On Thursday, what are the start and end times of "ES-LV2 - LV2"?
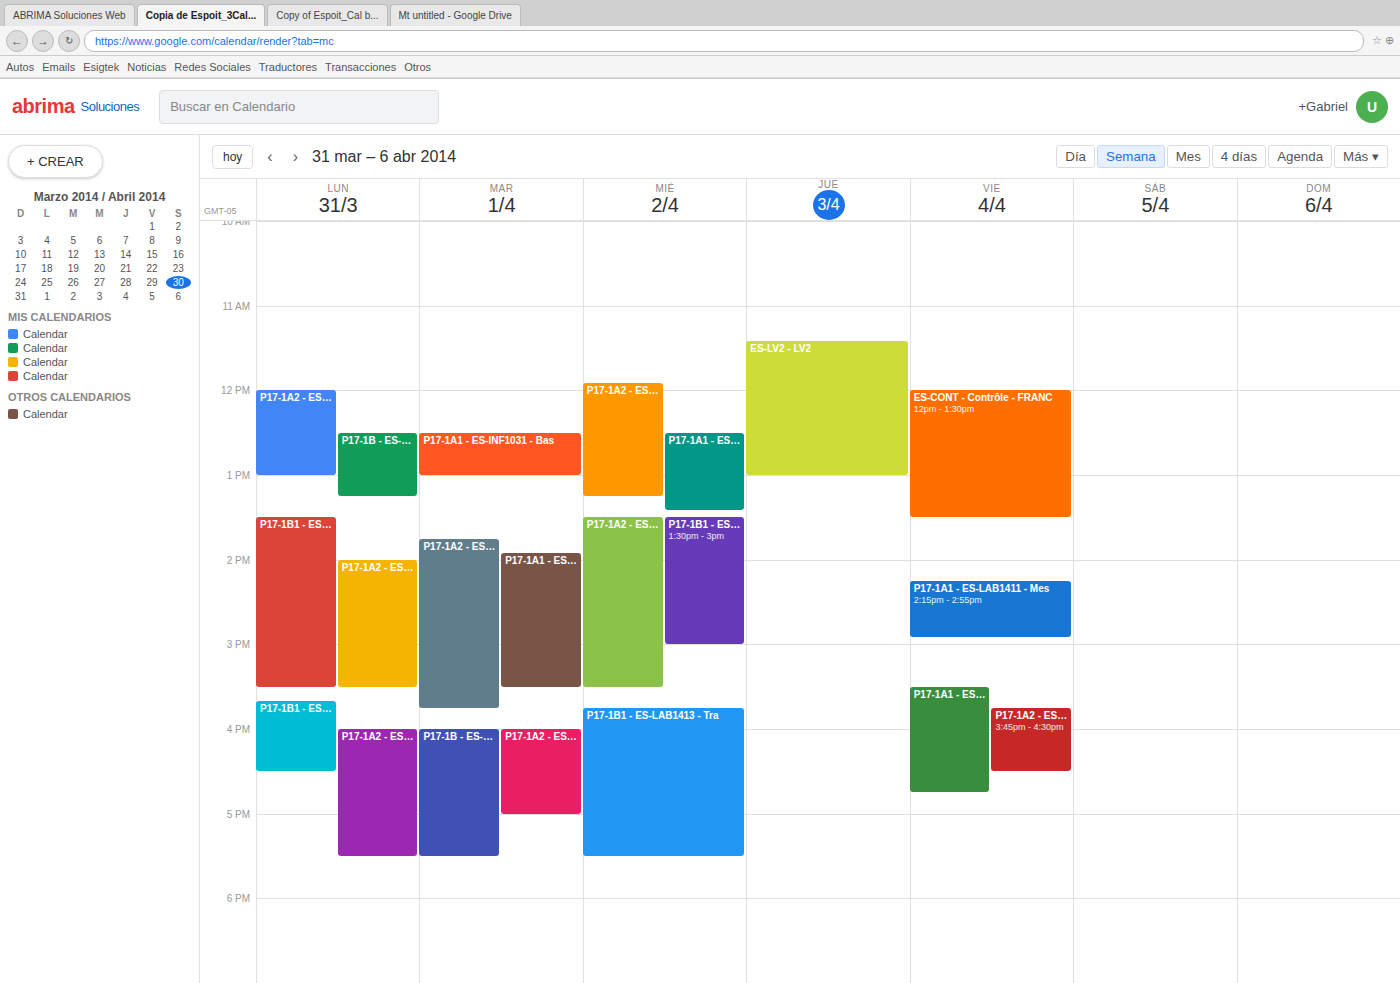
11:25 AM to 1:00 PM